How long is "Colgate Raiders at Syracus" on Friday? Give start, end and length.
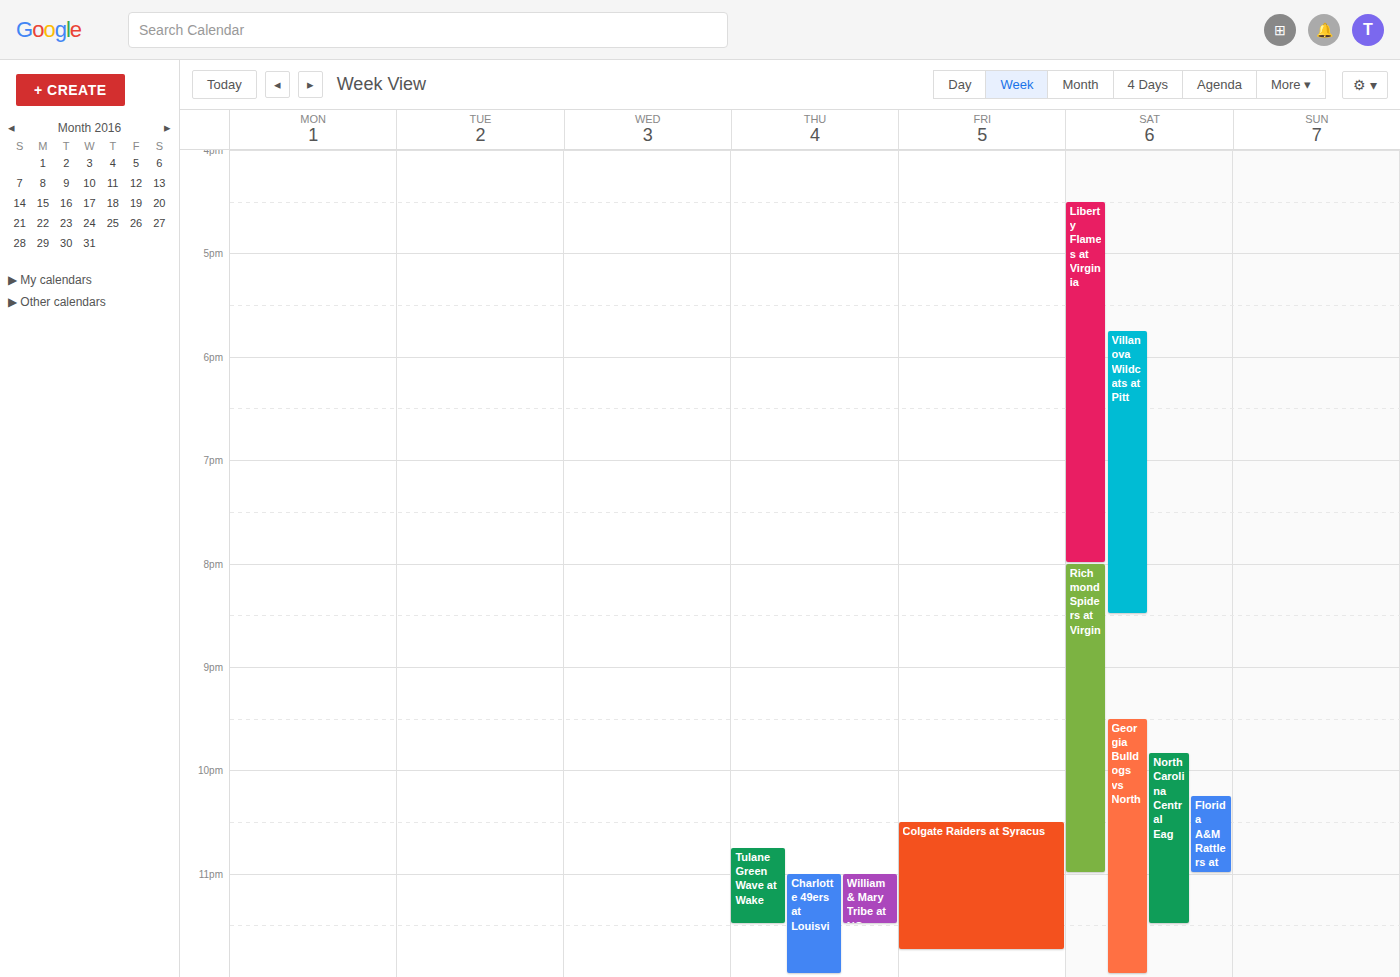
10:30 PM to 11:45 PM, 1 hour 15 minutes